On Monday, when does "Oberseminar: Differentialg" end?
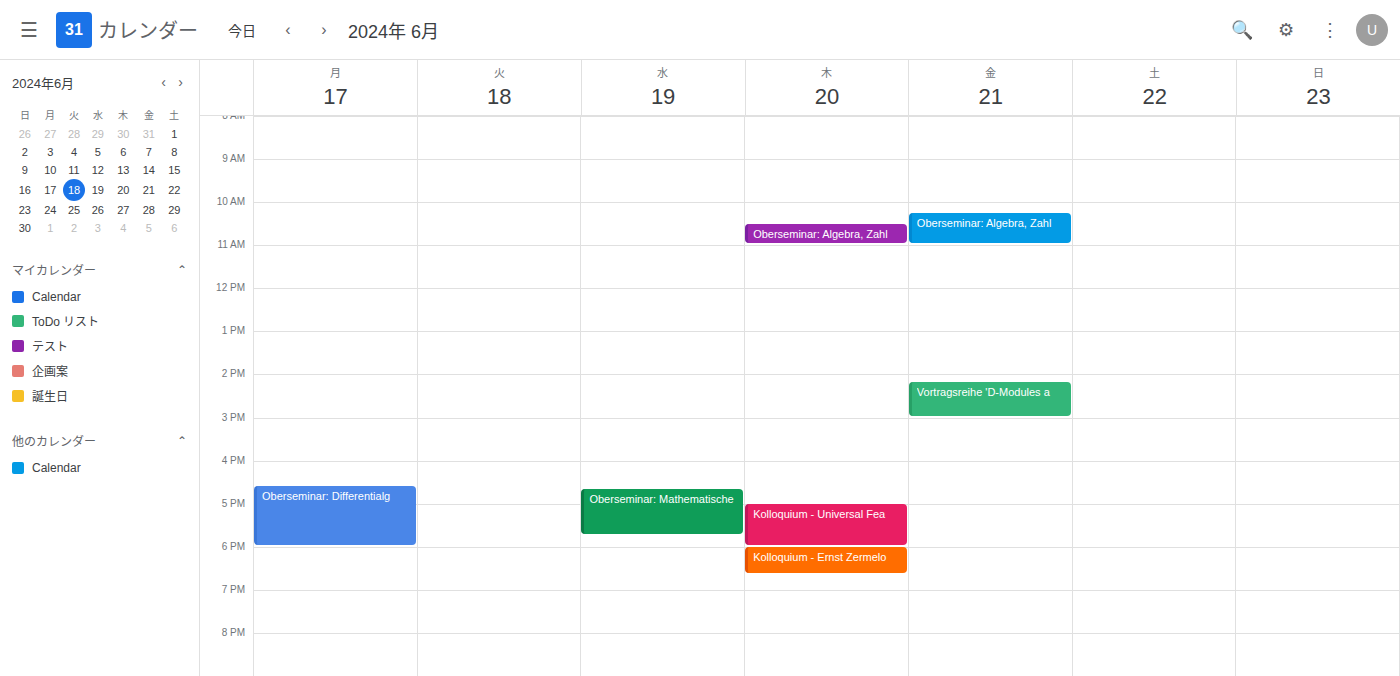
18:00